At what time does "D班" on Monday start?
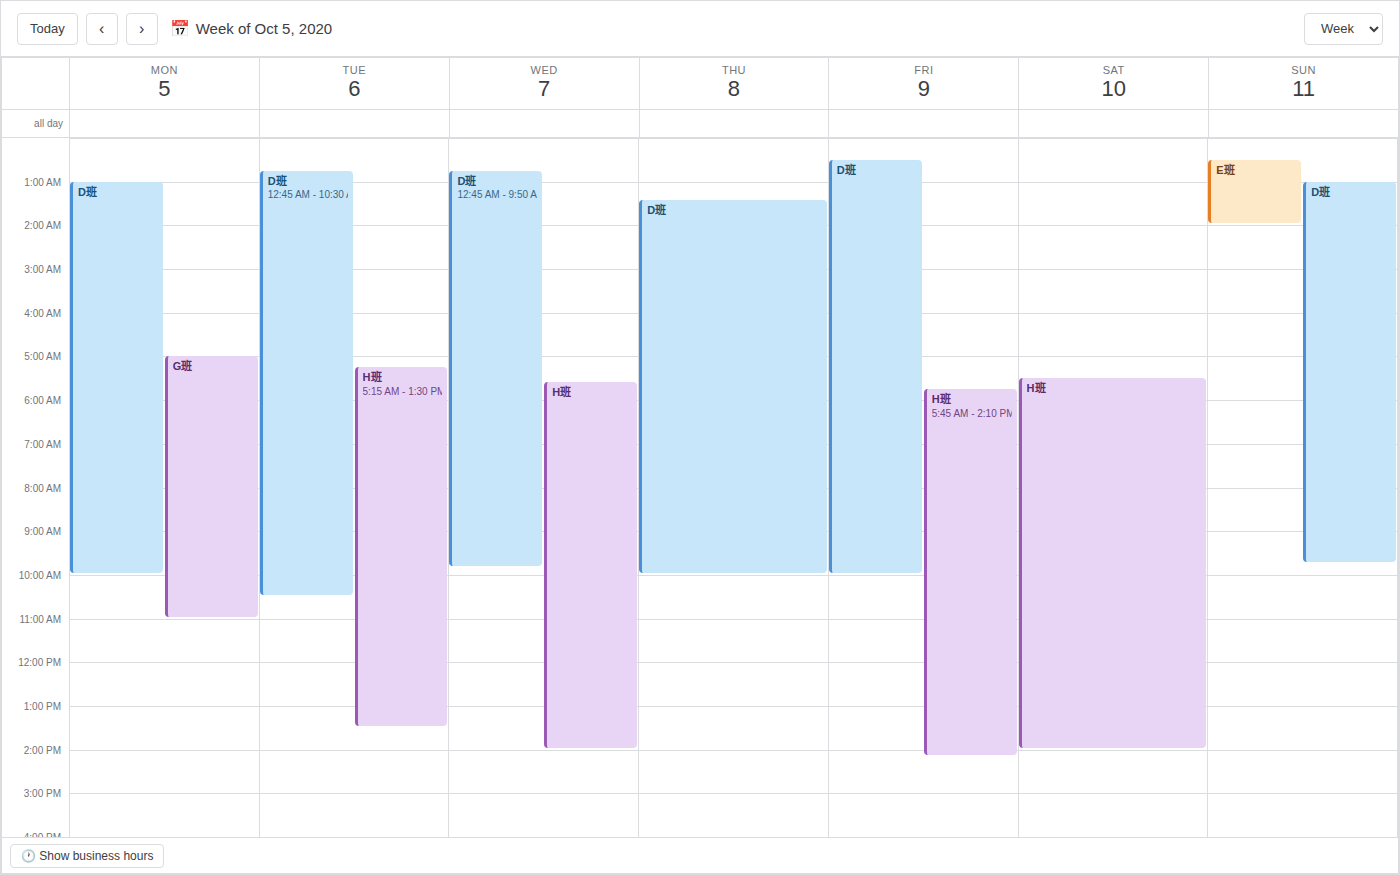
1:00 AM